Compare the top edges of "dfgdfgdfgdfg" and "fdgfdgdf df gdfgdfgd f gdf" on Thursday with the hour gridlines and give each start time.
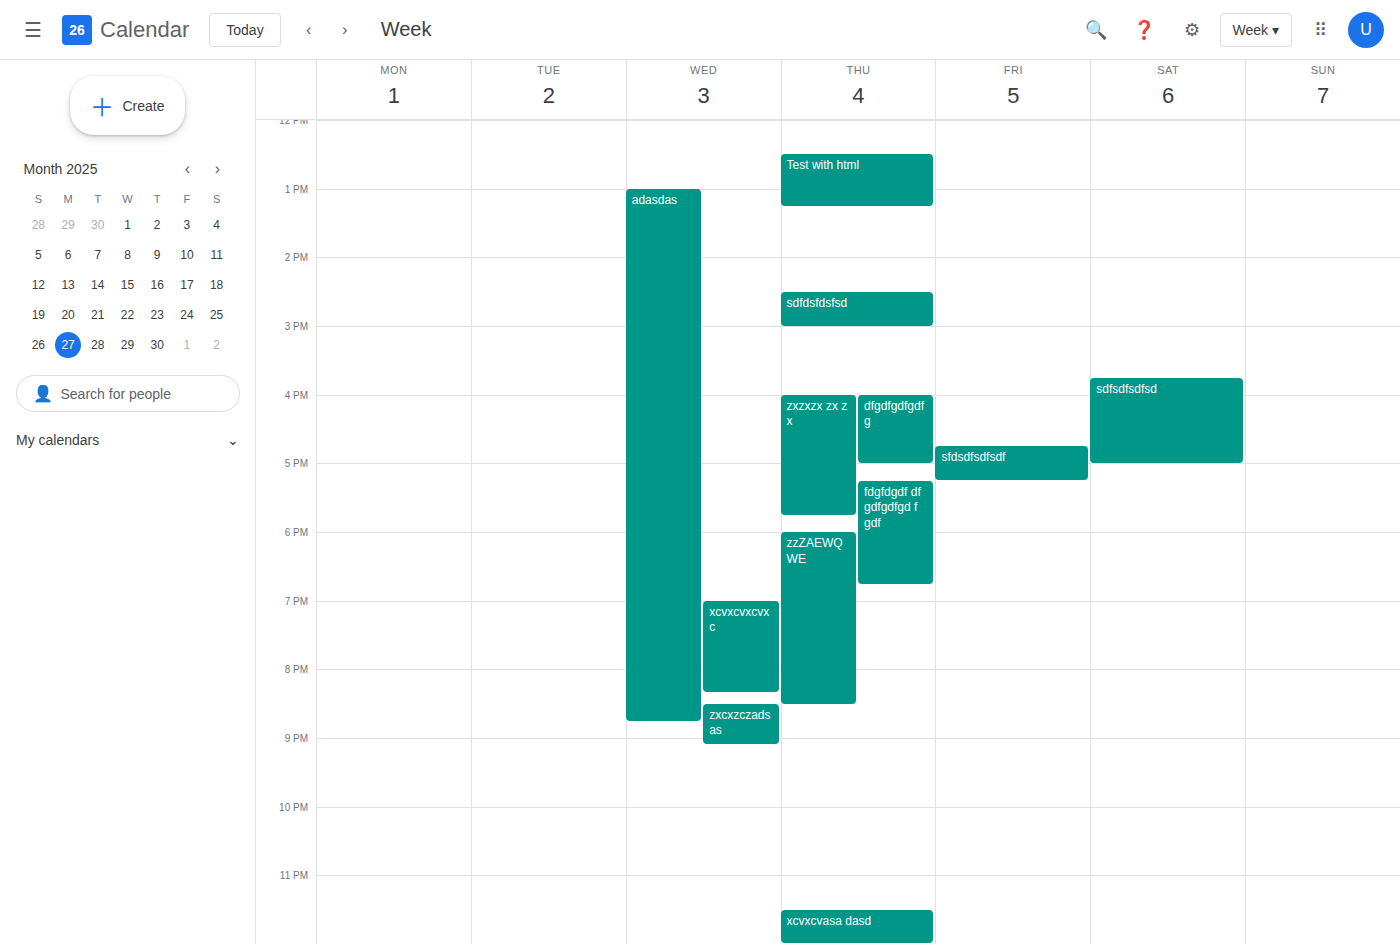
"dfgdfgdfgdfg": 4:00 PM, exactly on the 4 PM line. "fdgfdgdf df gdfgdfgd f gdf": 5:15 PM, neither: a quarter of the way from the 5 PM line to the 6 PM line.